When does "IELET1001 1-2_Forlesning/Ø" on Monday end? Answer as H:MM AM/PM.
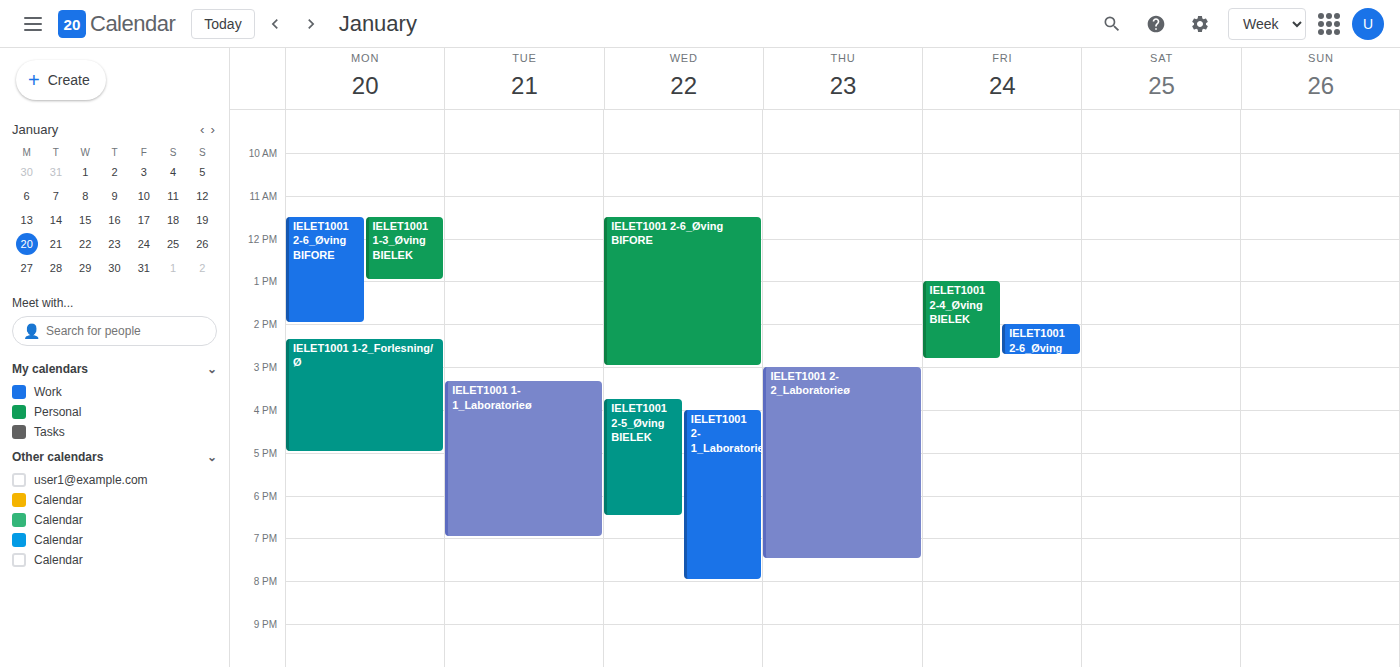
5:00 PM